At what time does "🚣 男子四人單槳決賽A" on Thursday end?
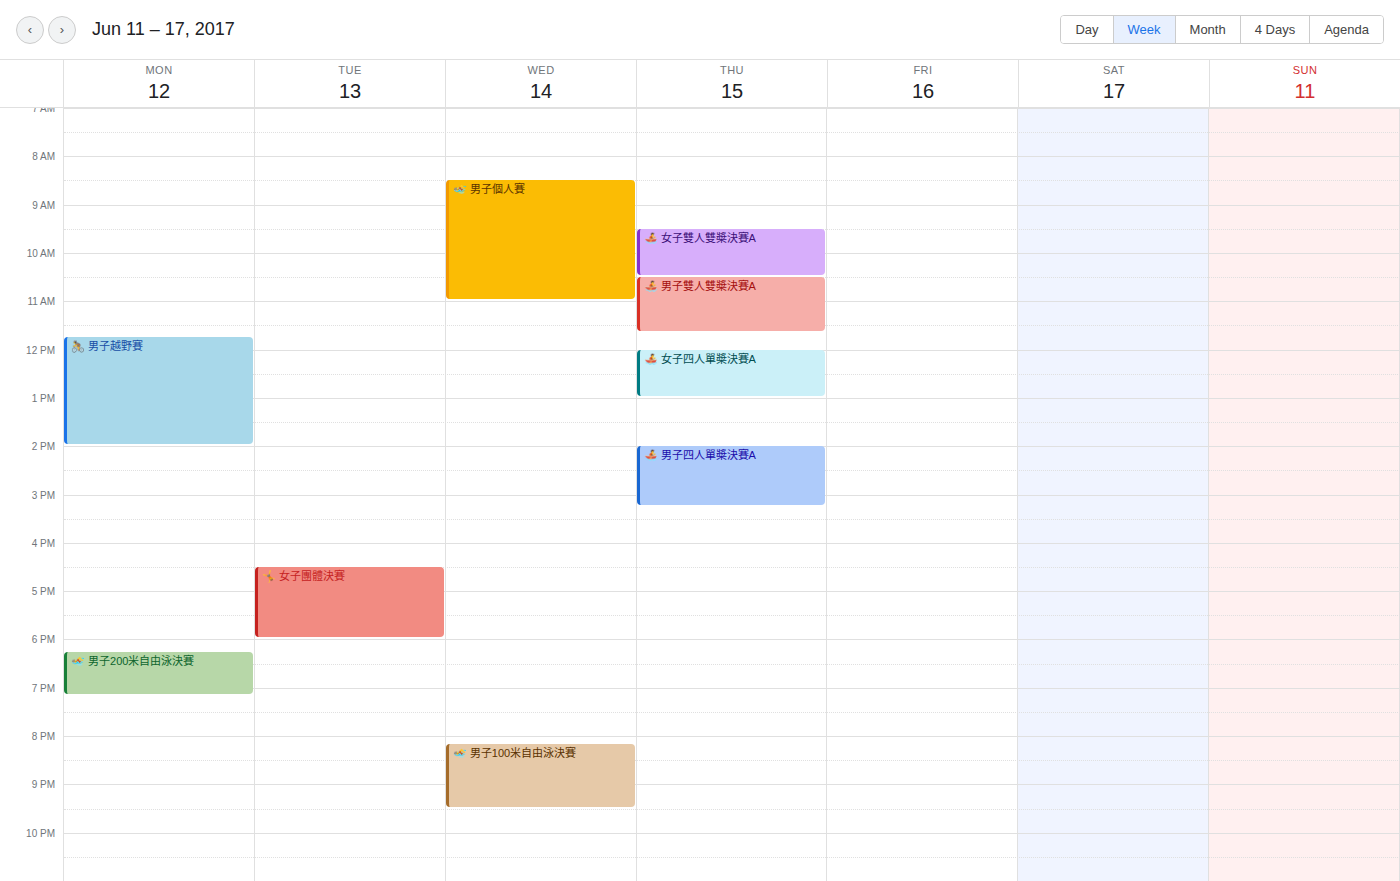
3:15 PM